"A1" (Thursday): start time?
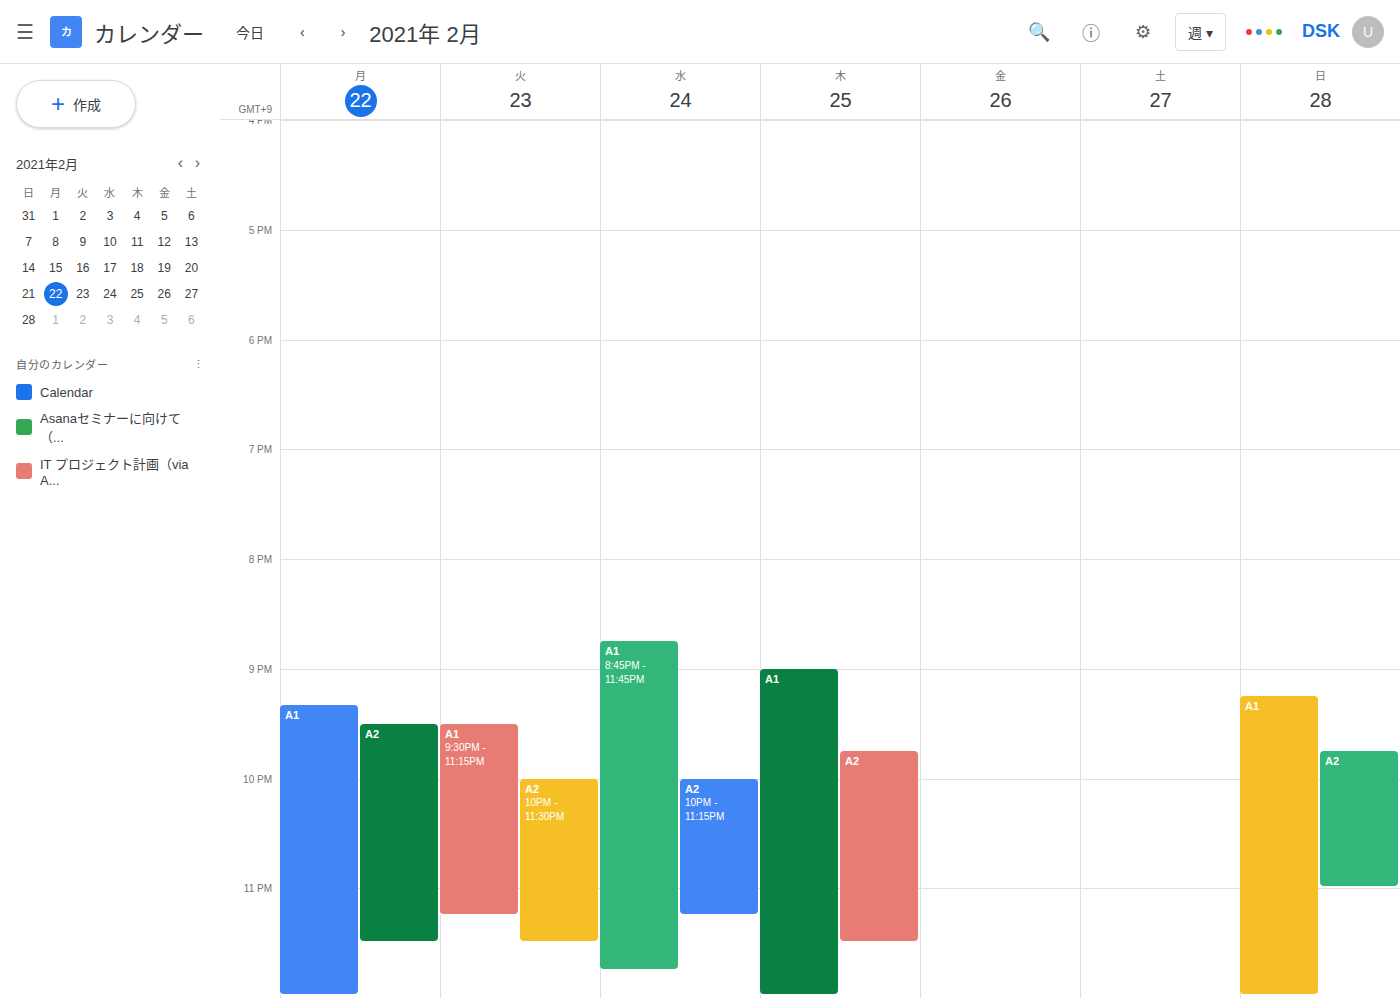
9:00 PM